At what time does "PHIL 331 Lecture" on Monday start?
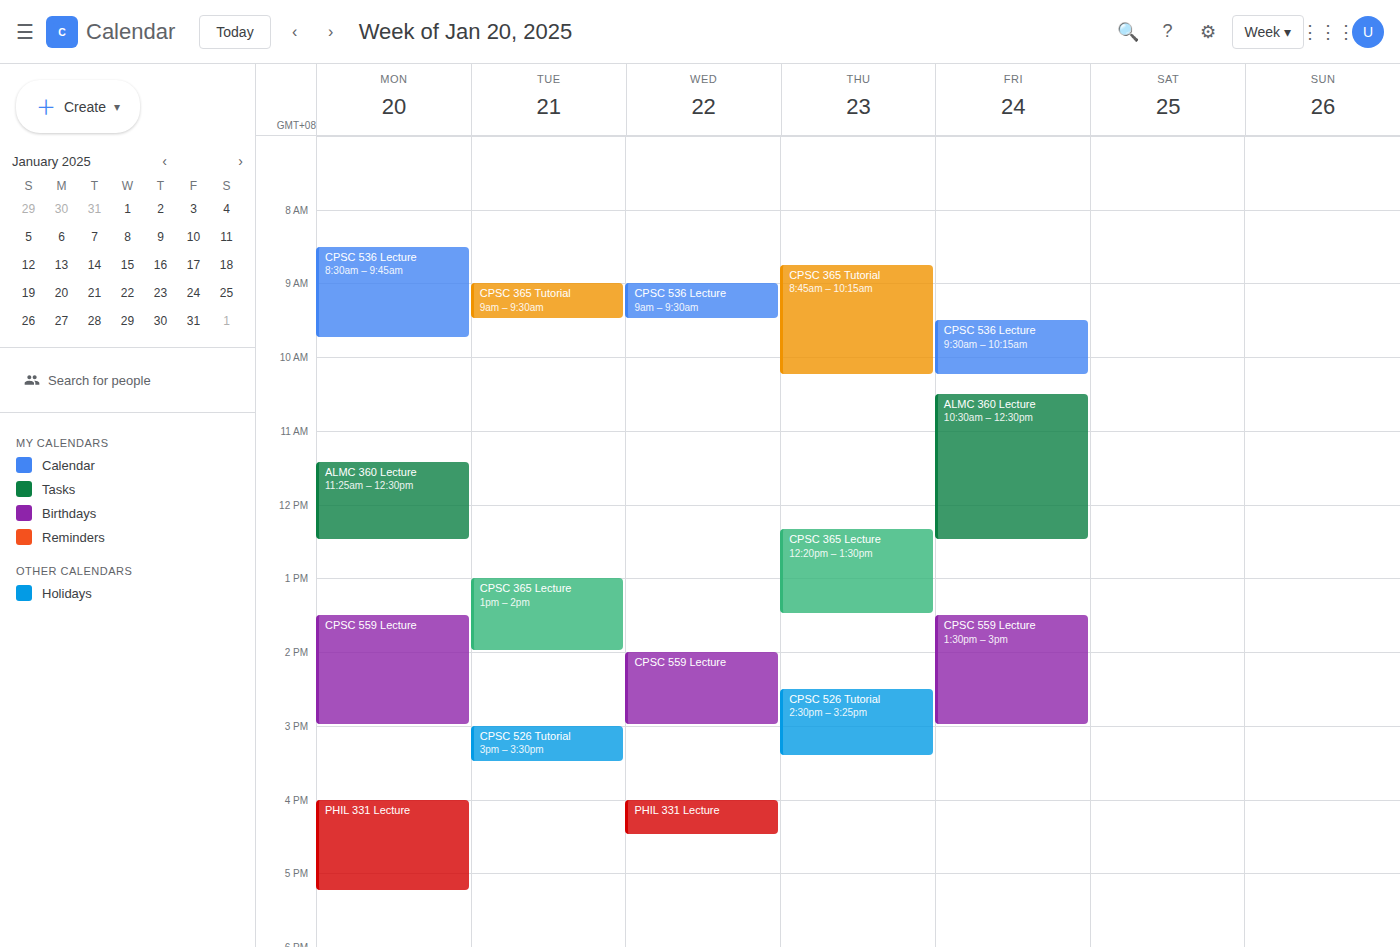
16:00